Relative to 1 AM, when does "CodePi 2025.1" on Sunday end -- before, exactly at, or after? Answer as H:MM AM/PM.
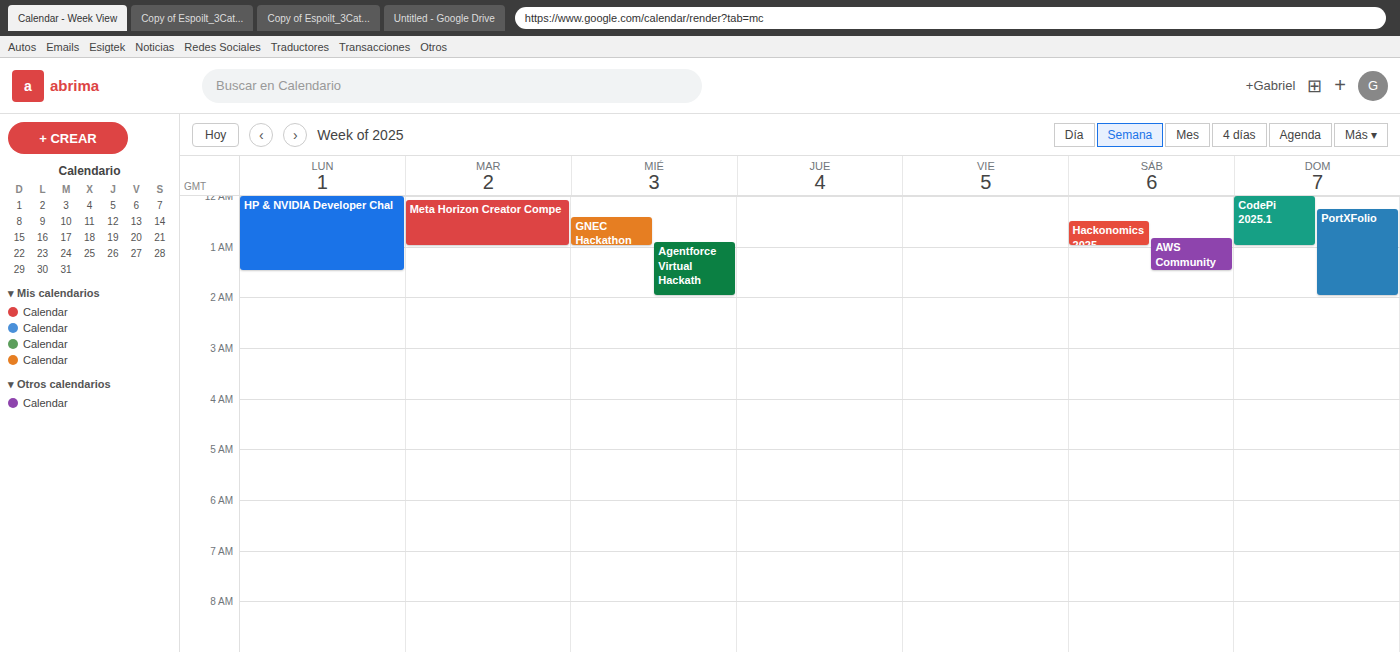
1:00 AM -- exactly at 1 AM, on the 1 AM line.